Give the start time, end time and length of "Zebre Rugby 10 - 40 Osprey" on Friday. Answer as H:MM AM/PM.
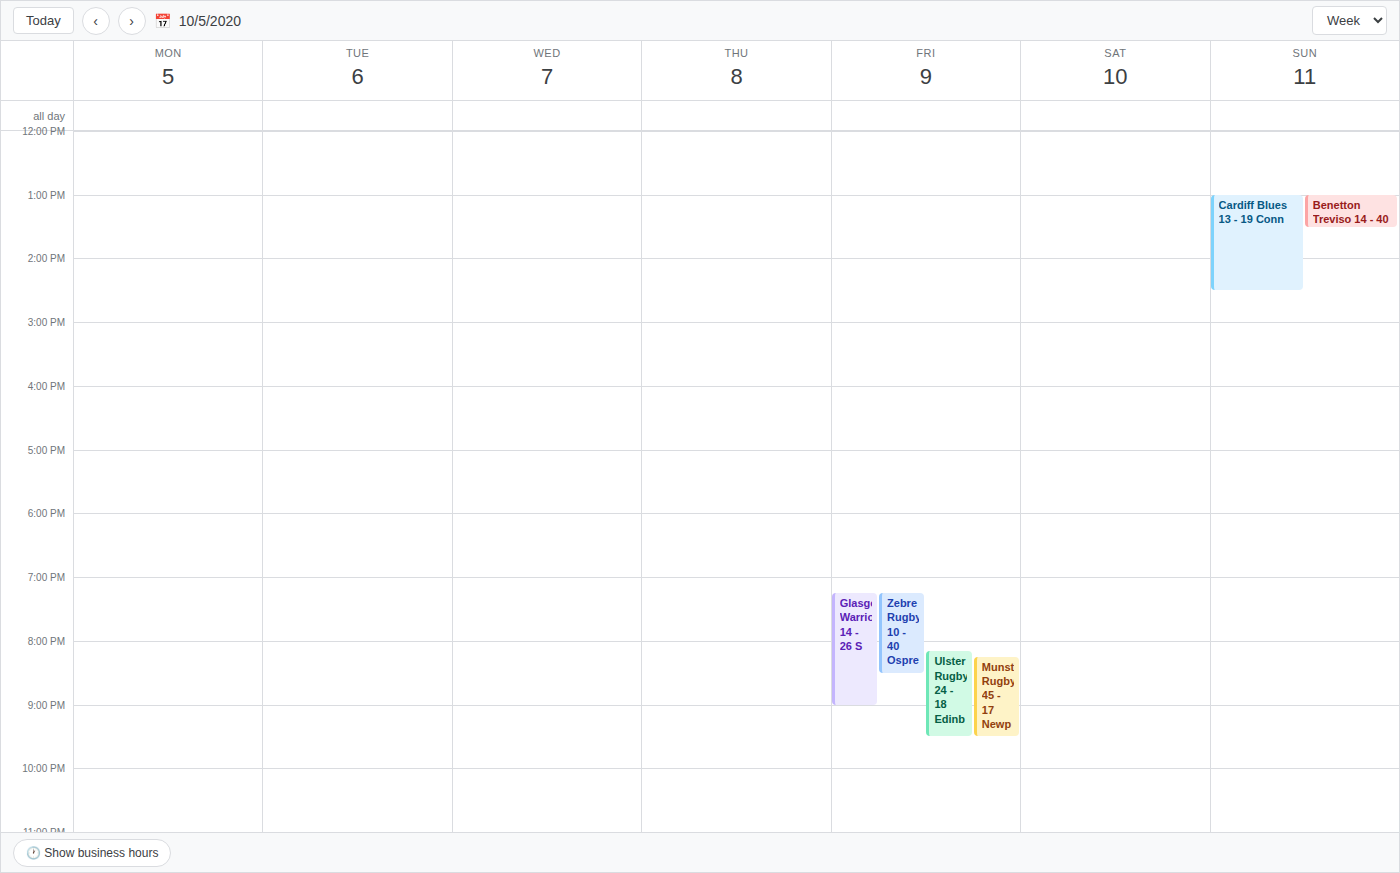
7:15 PM to 8:30 PM, 1 hour 15 minutes